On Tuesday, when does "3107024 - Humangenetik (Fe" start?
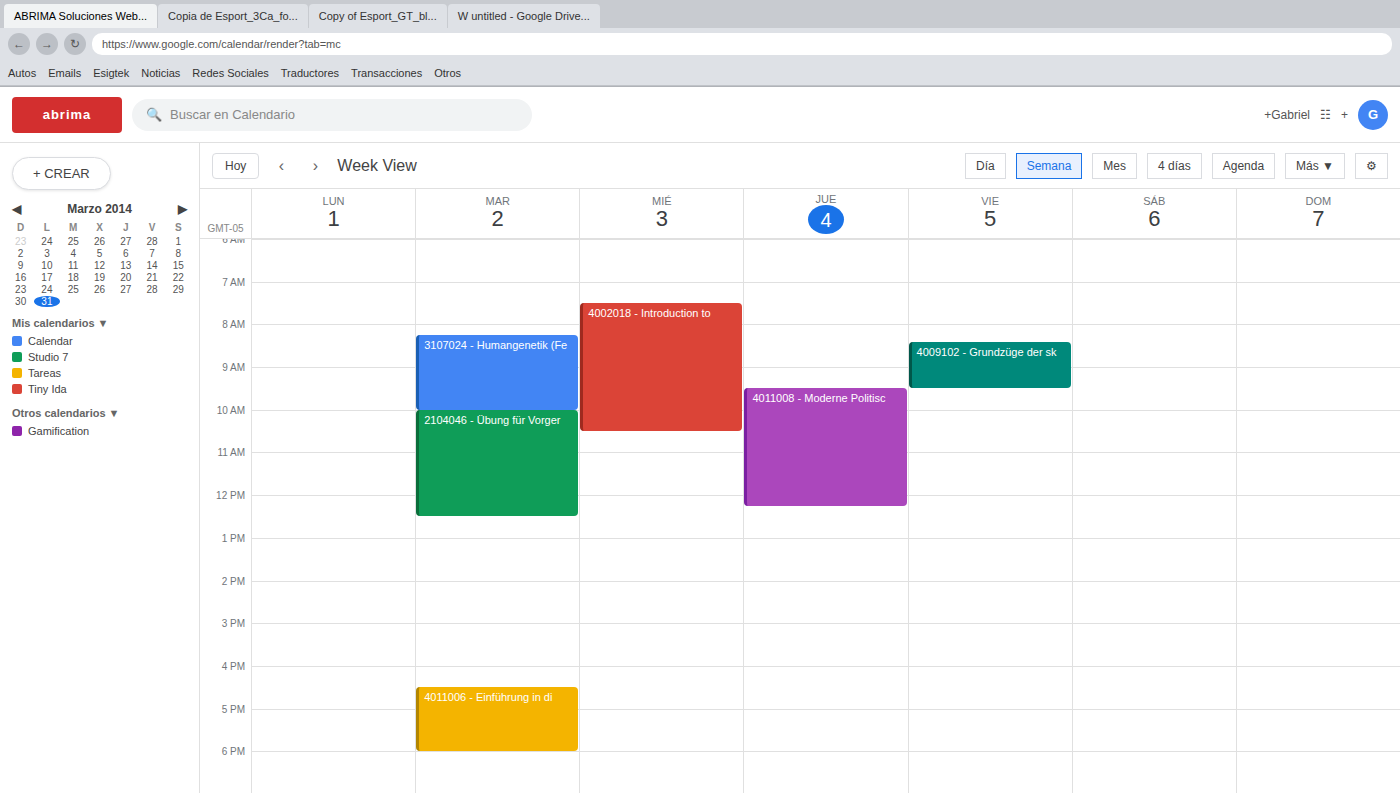
8:15 AM